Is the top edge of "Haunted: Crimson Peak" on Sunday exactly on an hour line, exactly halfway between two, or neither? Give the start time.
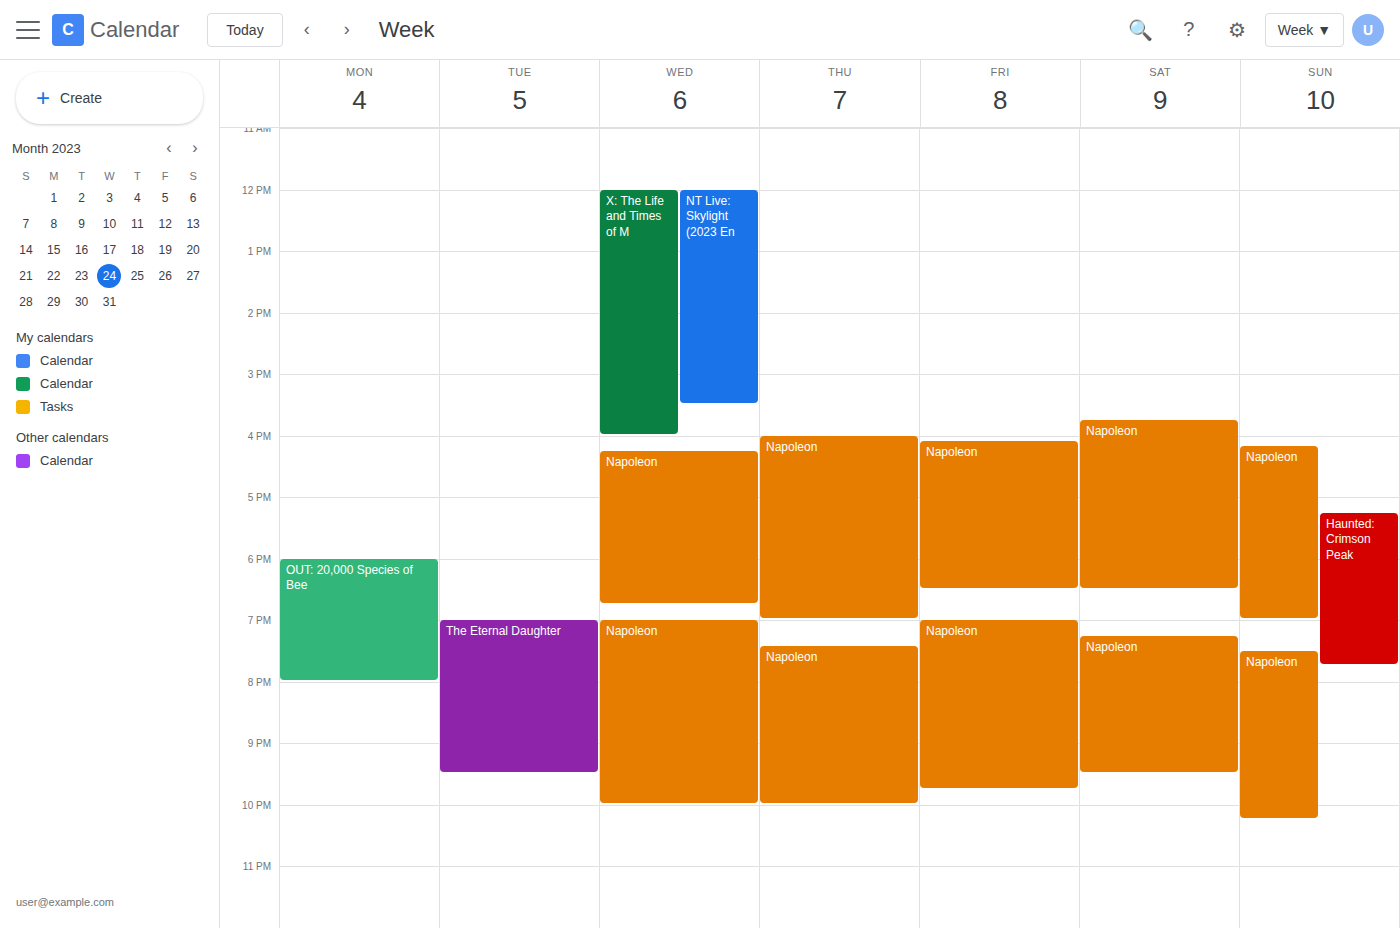
17:15 -- neither: a quarter of the way from the 17:00 line to the 18:00 line.